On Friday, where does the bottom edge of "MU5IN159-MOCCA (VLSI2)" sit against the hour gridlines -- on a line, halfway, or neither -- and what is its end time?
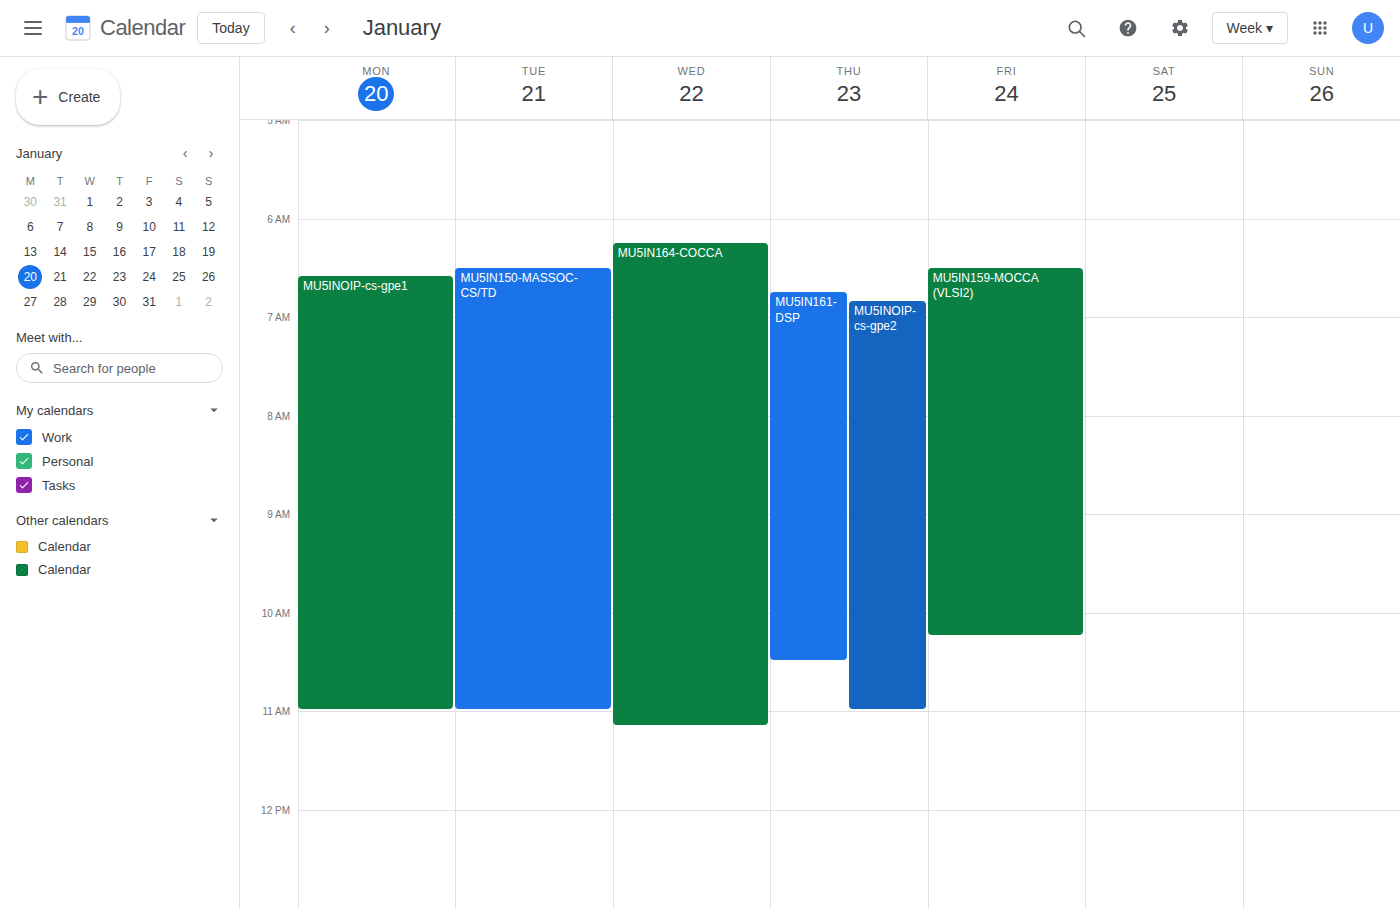
10:15 AM -- neither: a quarter of the way from the 10 AM line to the 11 AM line.